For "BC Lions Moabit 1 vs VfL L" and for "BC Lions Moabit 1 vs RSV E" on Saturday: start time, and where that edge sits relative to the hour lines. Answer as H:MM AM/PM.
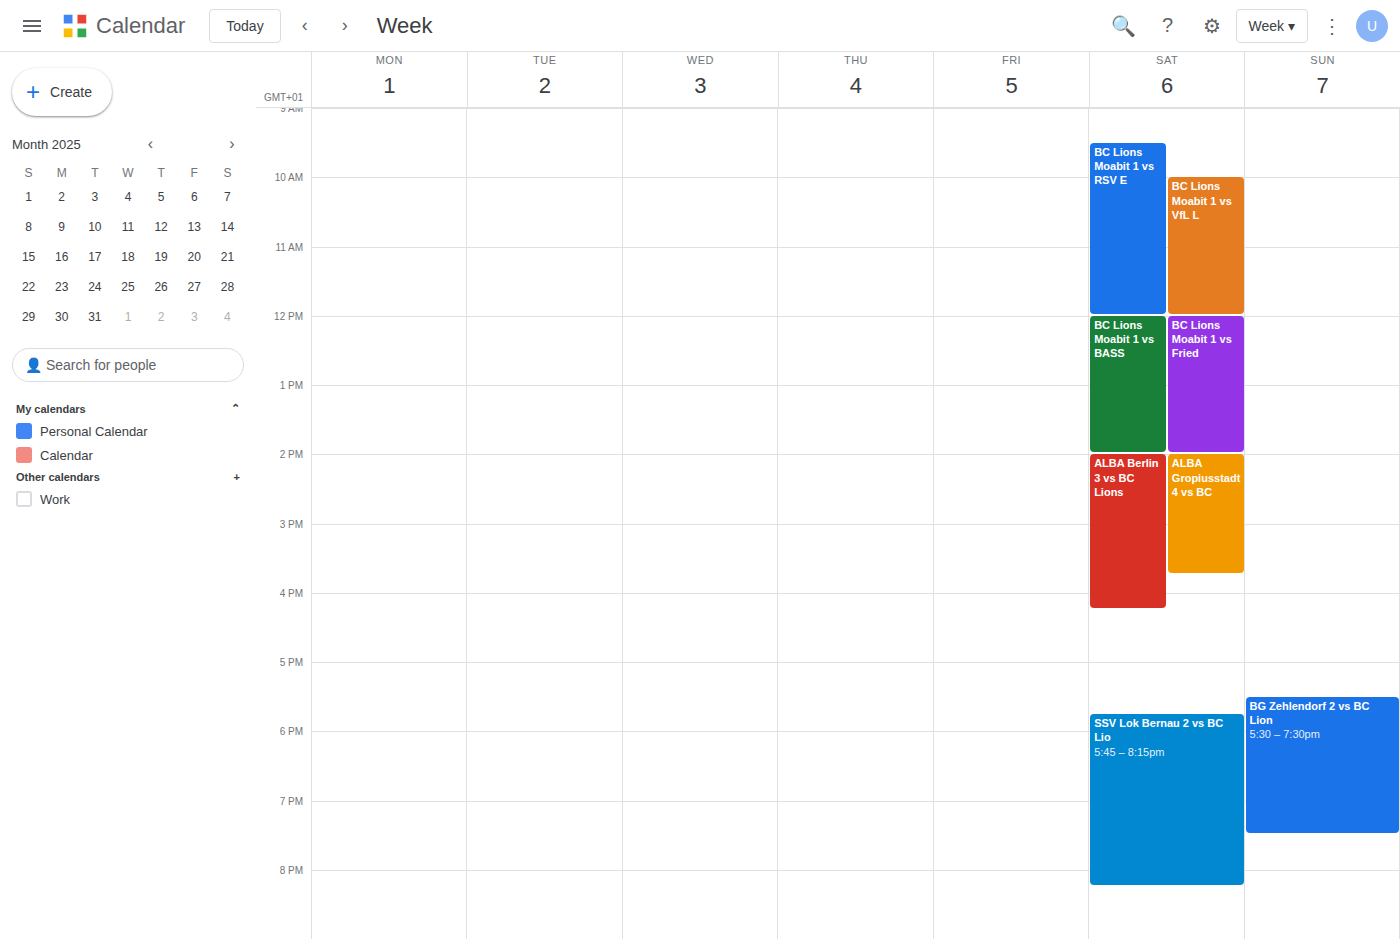
"BC Lions Moabit 1 vs VfL L": 10:00 AM, exactly on the 10 AM line. "BC Lions Moabit 1 vs RSV E": 9:30 AM, halfway between the 9 AM and 10 AM lines.